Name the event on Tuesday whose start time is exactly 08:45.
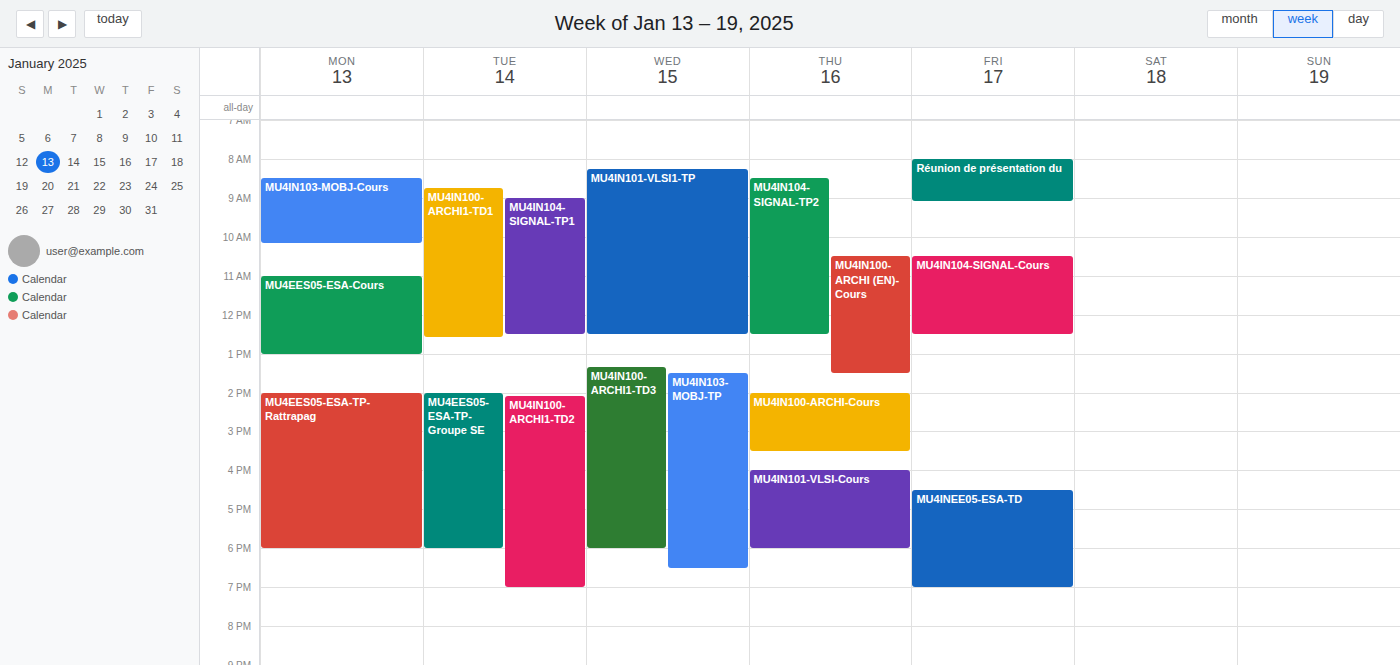
"MU4IN100-ARCHI1-TD1"